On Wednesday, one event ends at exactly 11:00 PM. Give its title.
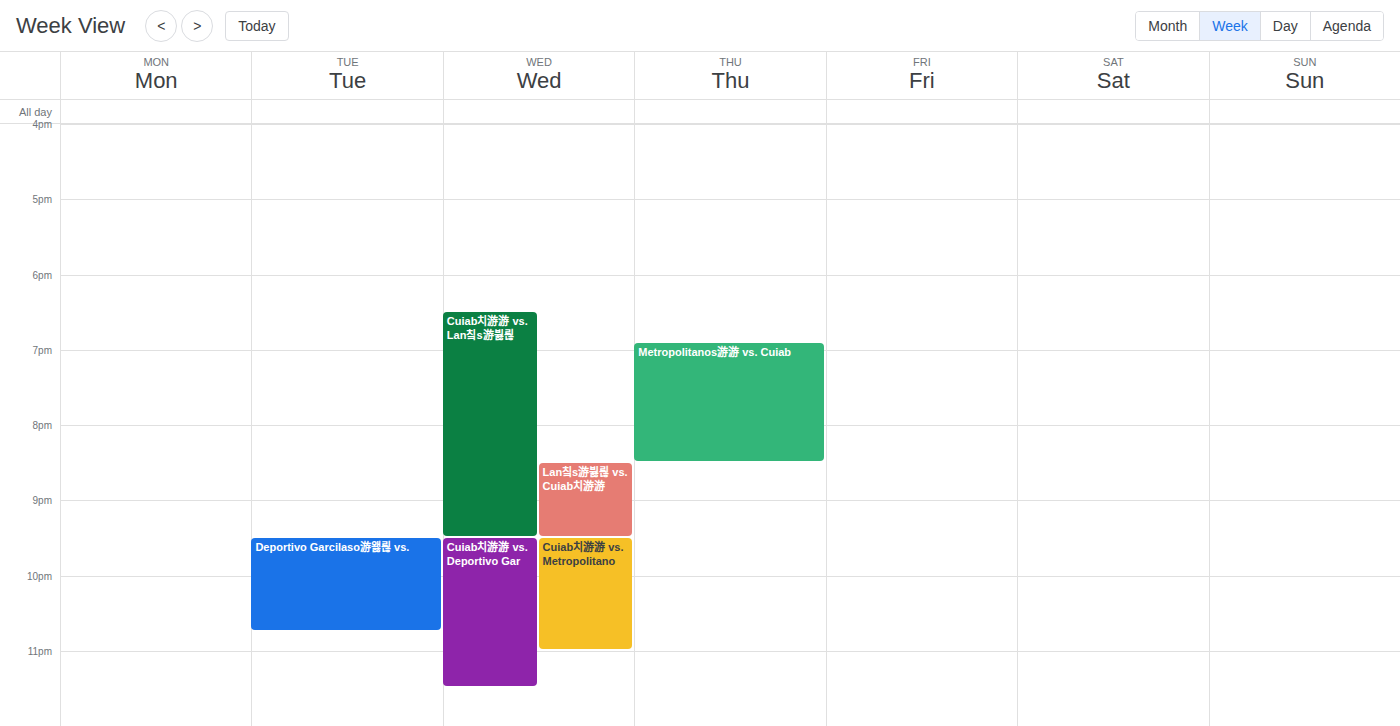
"Cuiab치游游 vs. Metropolitano"